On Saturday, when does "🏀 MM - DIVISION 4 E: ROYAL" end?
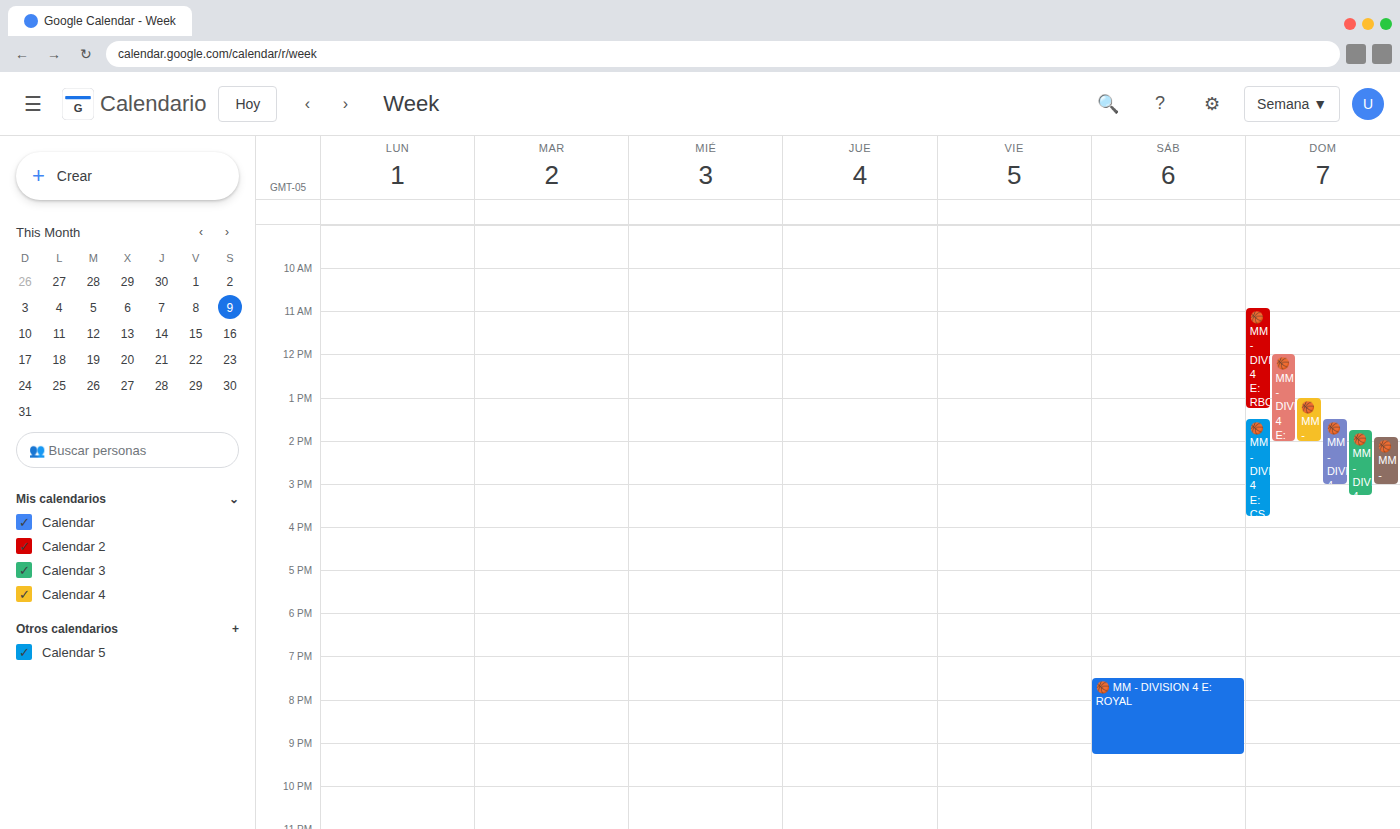
9:15 PM